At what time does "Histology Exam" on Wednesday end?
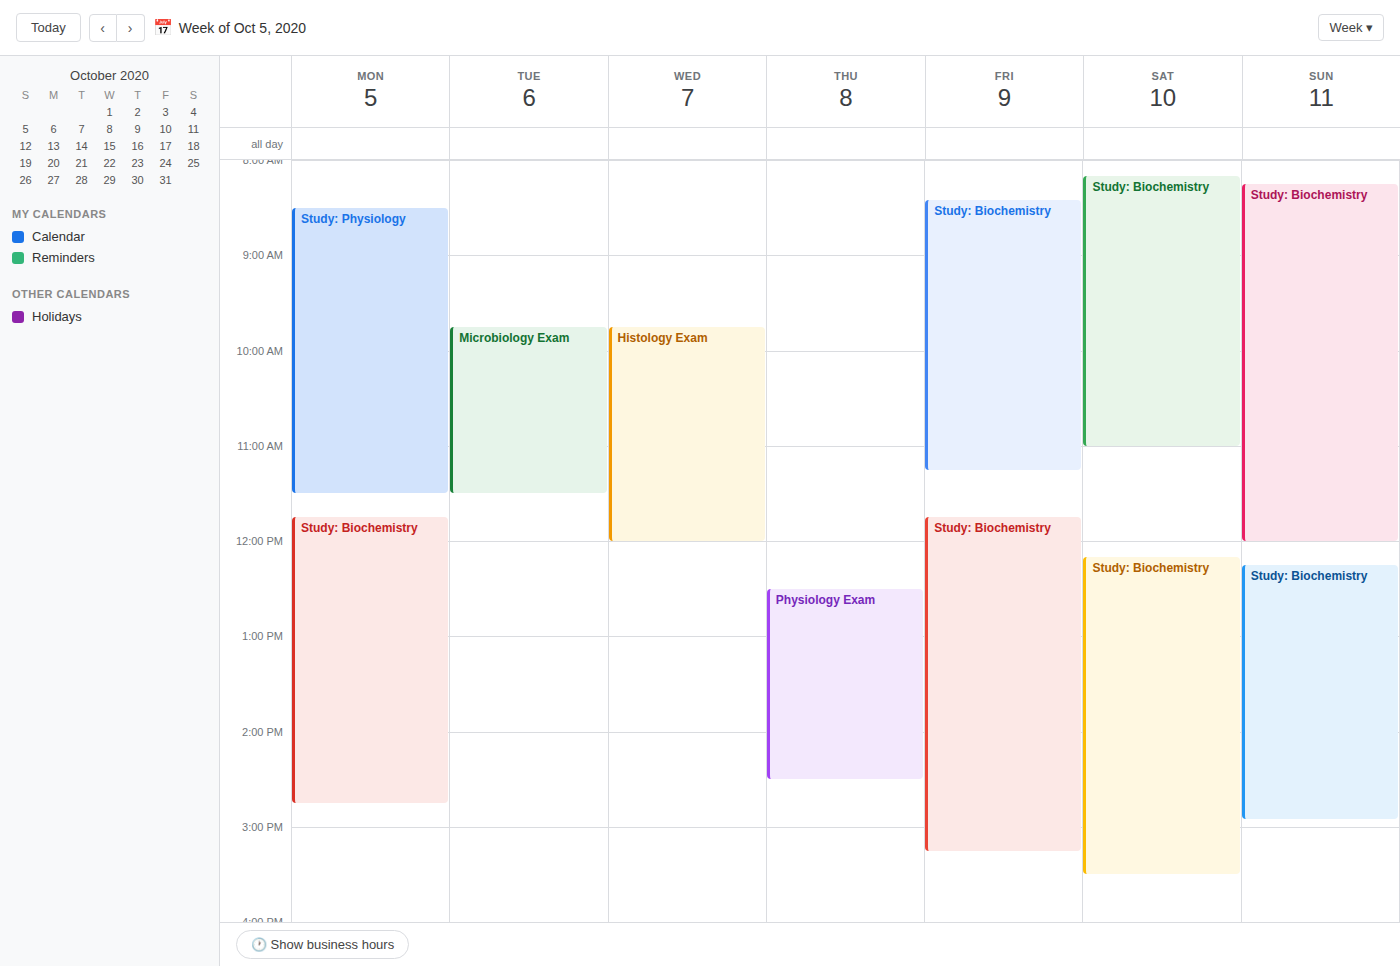
12:00 PM